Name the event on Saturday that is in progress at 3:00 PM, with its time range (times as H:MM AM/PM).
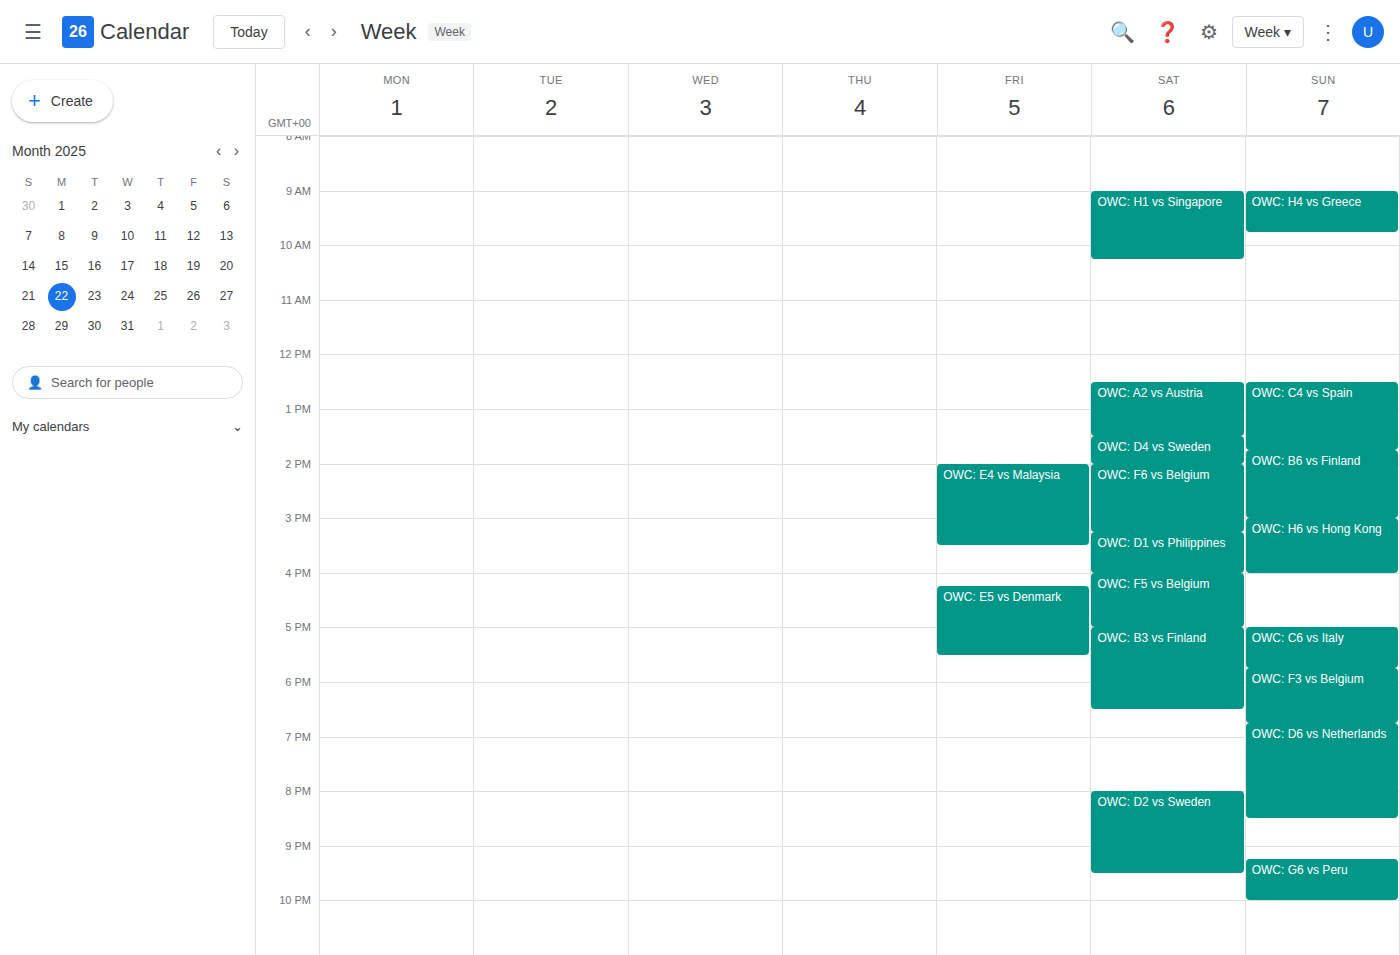
"OWC: F6 vs Belgium", 2:00 PM to 3:15 PM